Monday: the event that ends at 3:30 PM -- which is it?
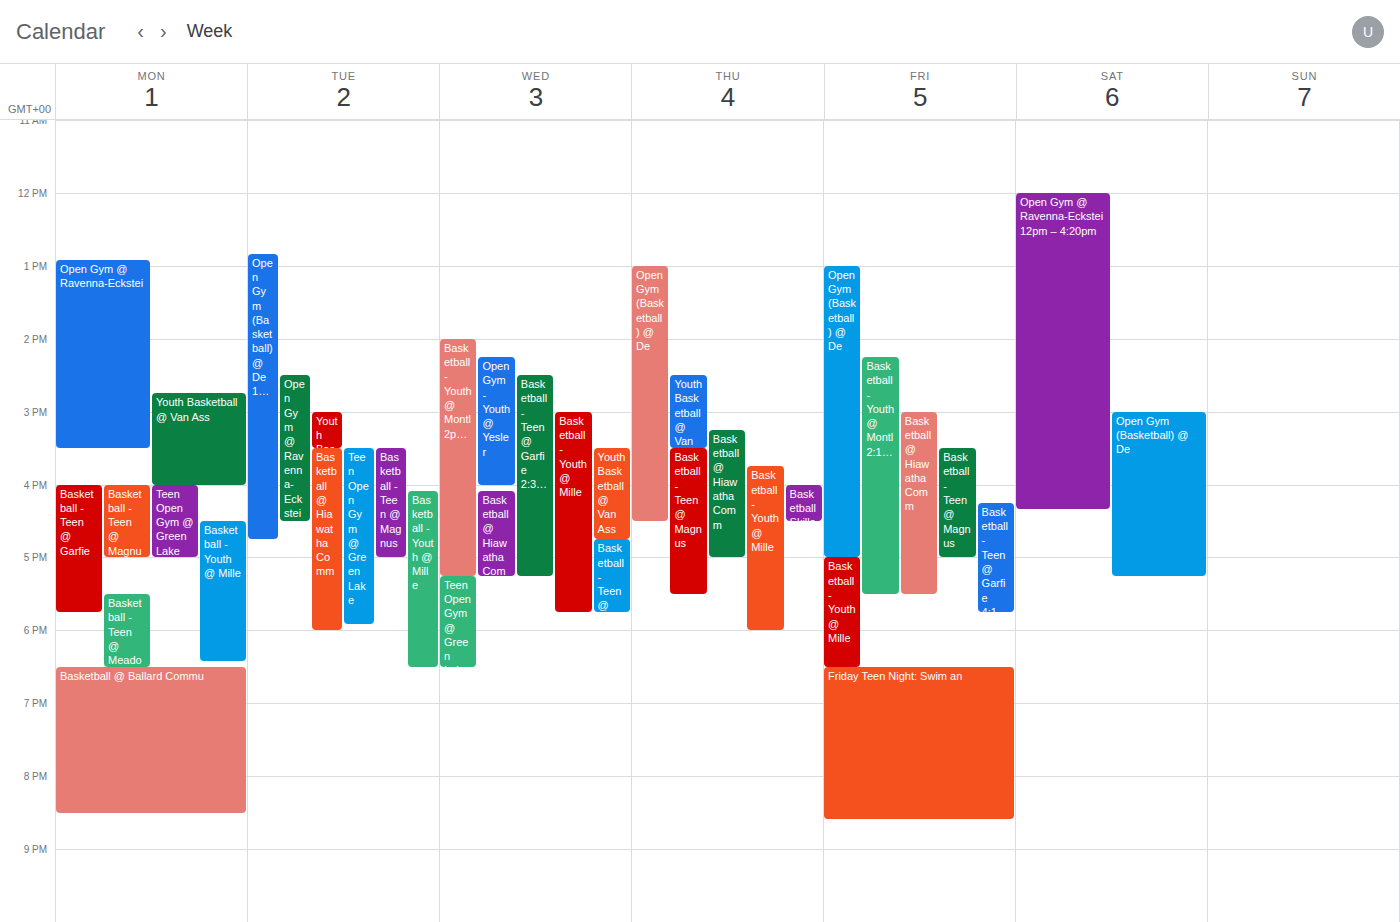
"Open Gym @ Ravenna-Eckstei"